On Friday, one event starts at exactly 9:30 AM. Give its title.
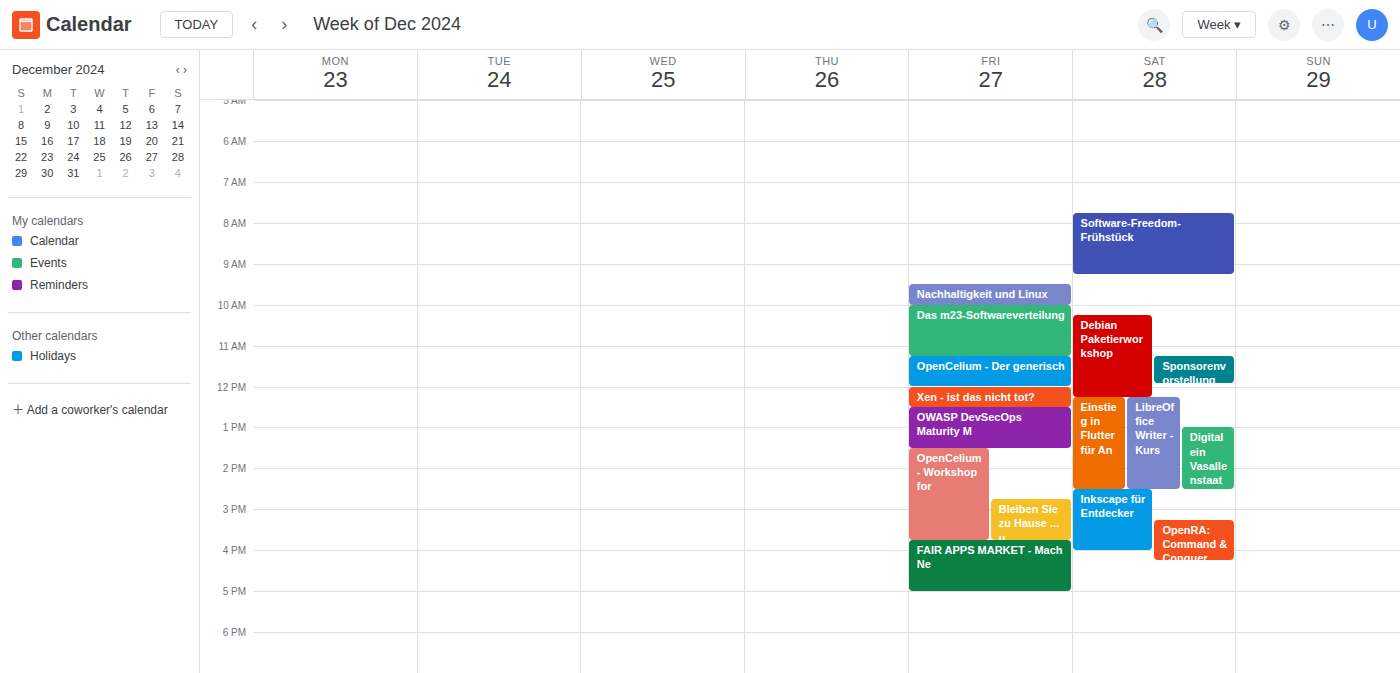
"Nachhaltigkeit und Linux"